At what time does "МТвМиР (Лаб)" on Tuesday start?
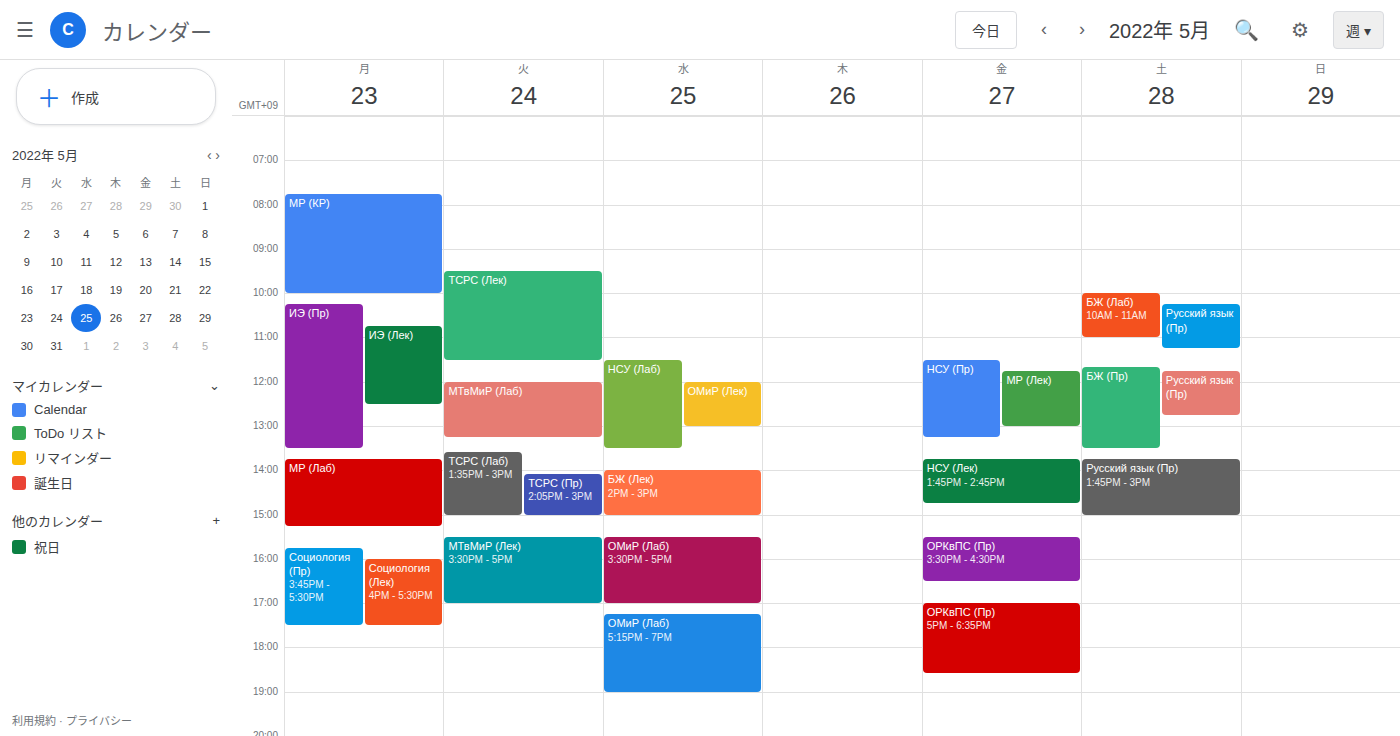
12:00 PM